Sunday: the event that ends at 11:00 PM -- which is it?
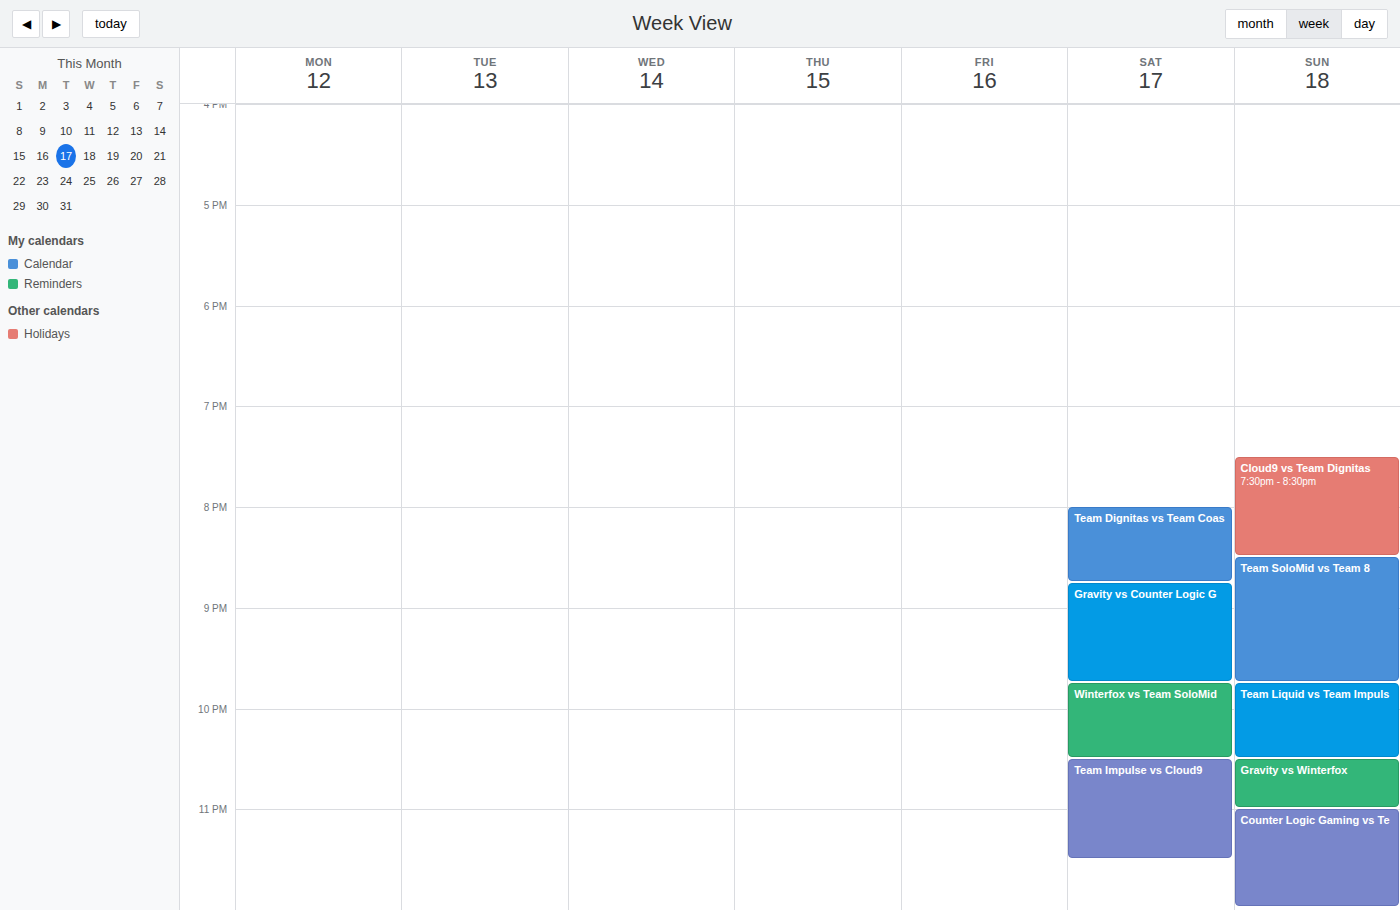
"Gravity vs Winterfox"